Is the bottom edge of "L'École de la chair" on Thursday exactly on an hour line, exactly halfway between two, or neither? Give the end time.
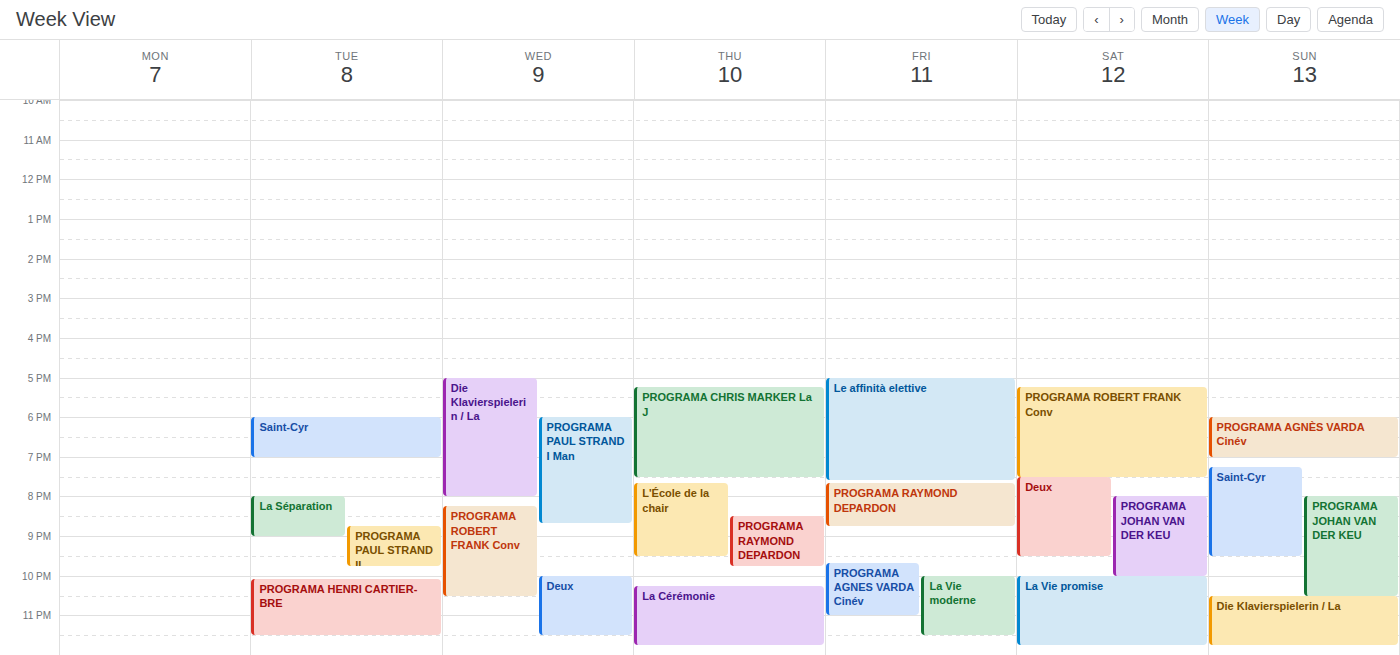
9:30 PM -- halfway between the 9 PM and 10 PM lines.